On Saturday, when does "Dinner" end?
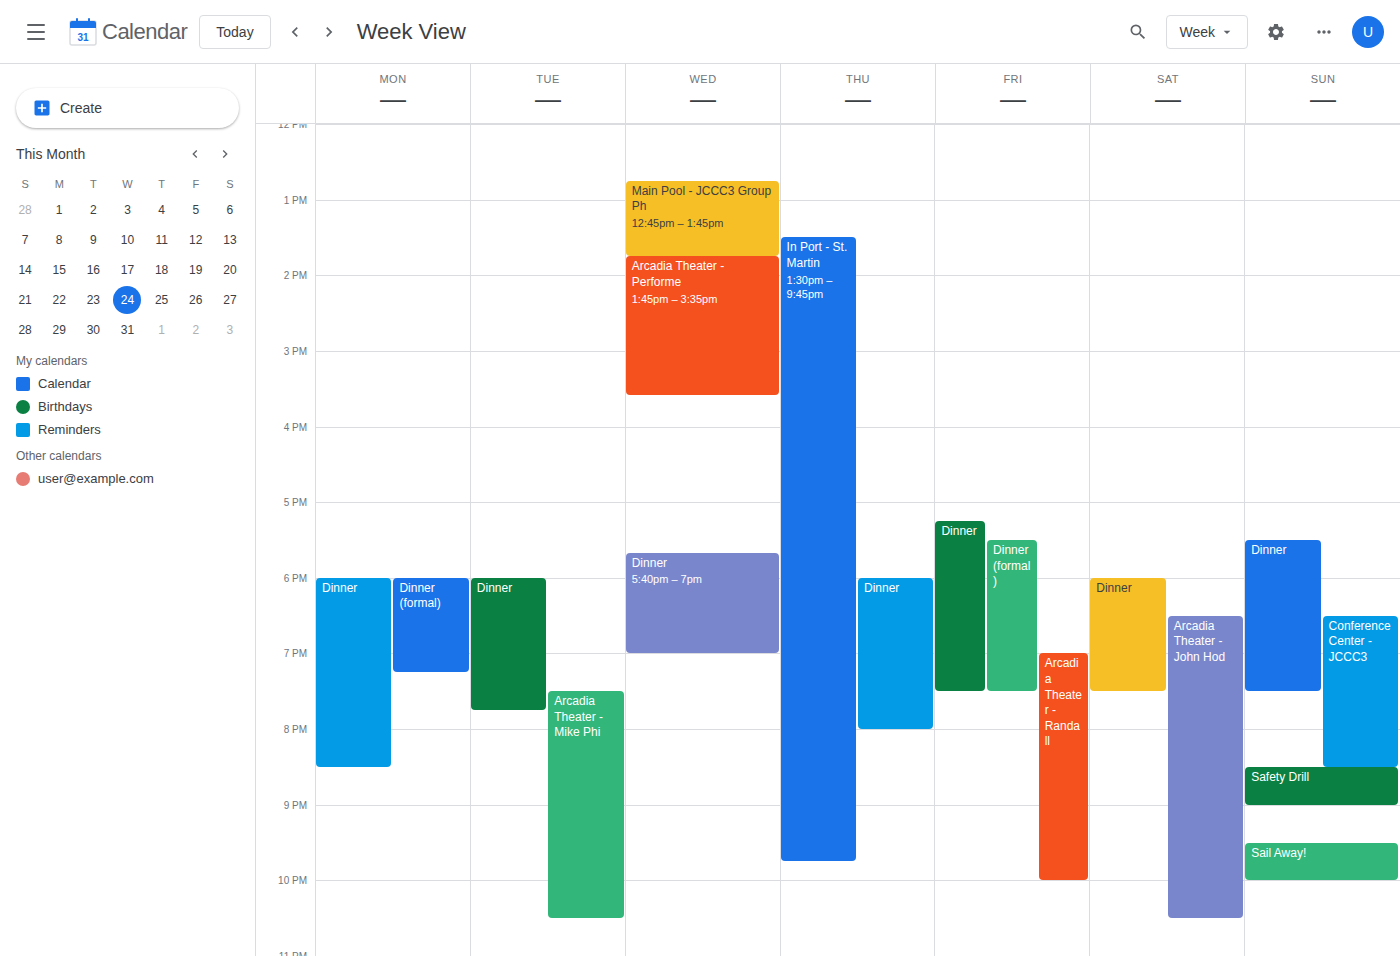
7:30 PM